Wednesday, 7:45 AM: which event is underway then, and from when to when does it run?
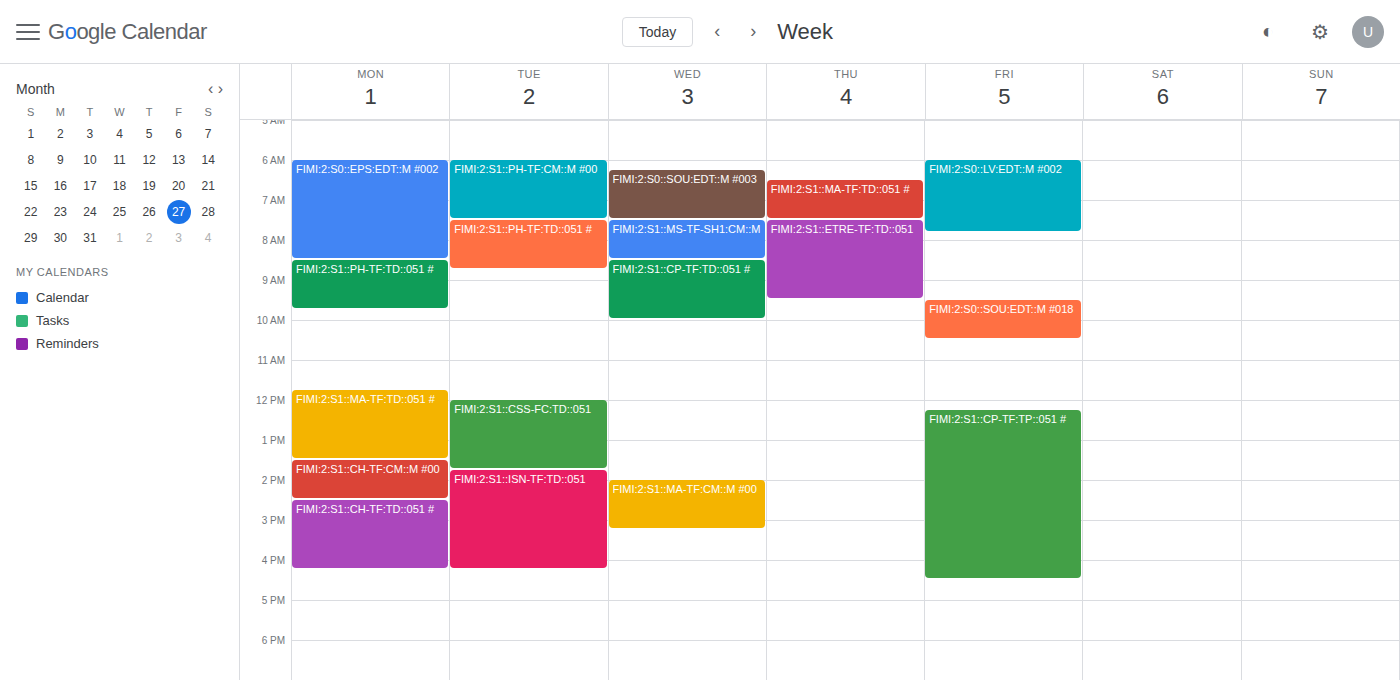
"FIMI:2:S1::MS-TF-SH1:CM::M", 7:30 AM to 8:30 AM